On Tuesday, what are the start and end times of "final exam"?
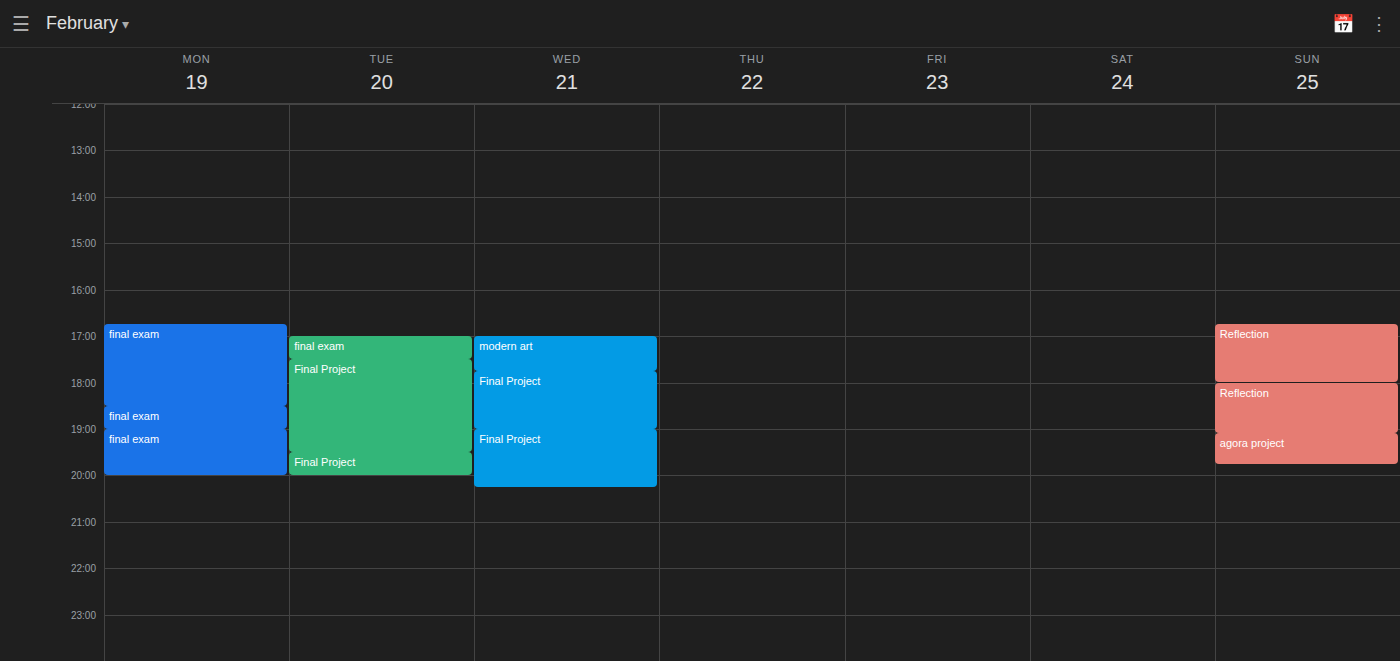
5:00 PM to 5:30 PM